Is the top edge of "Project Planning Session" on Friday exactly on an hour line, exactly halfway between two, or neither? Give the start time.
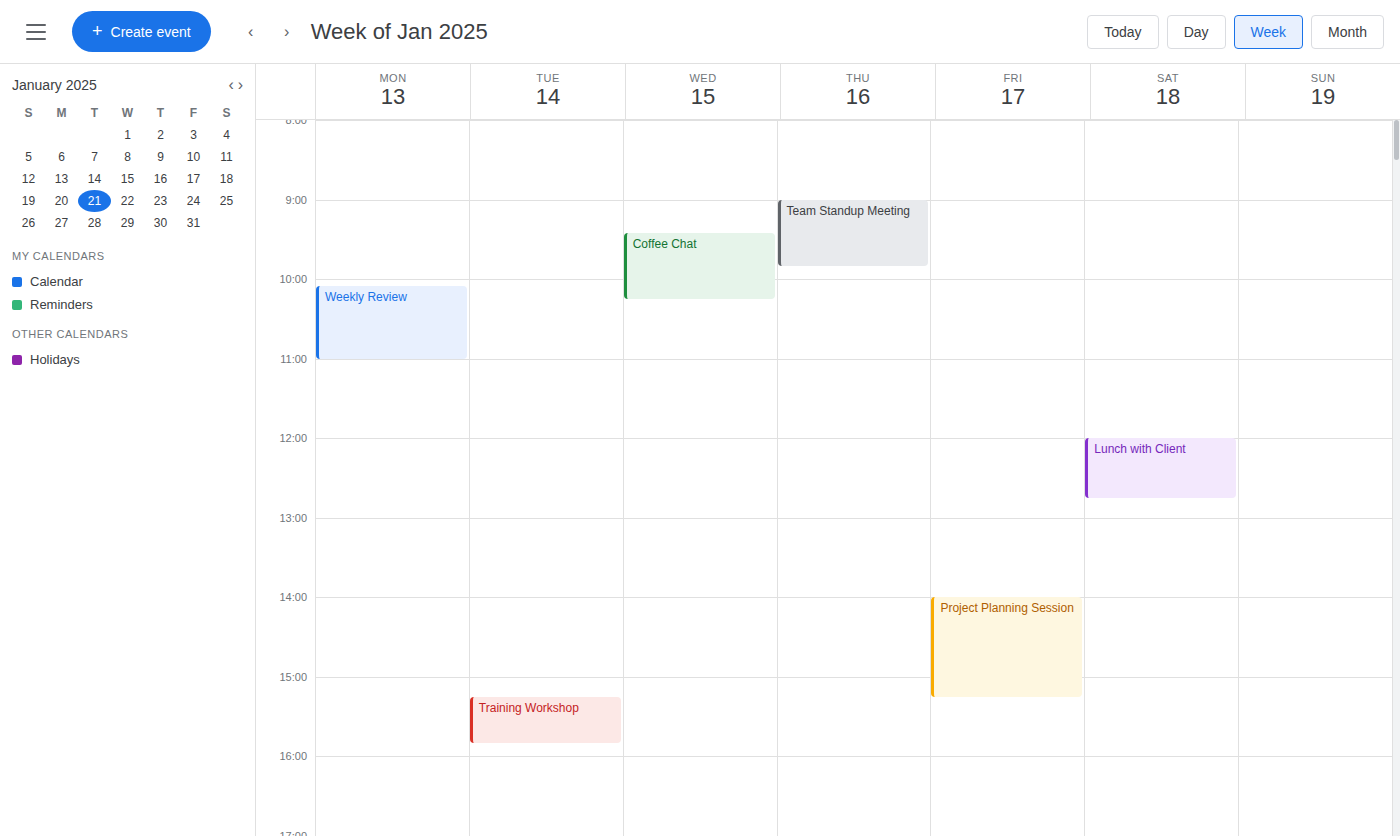
14:00 -- exactly on the 14:00 line.